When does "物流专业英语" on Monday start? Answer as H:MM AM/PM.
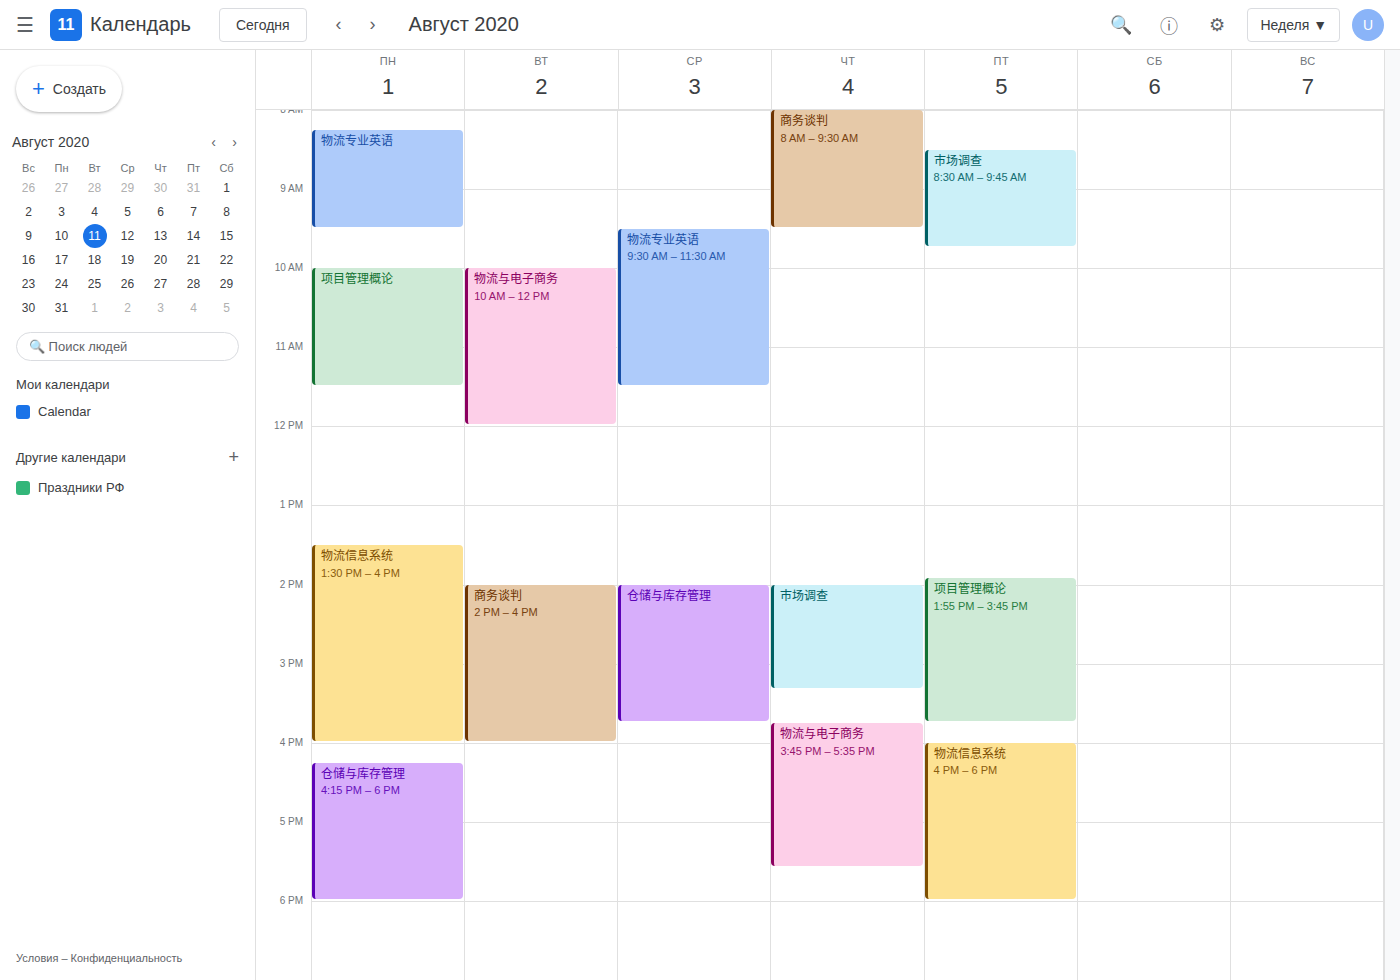
8:15 AM